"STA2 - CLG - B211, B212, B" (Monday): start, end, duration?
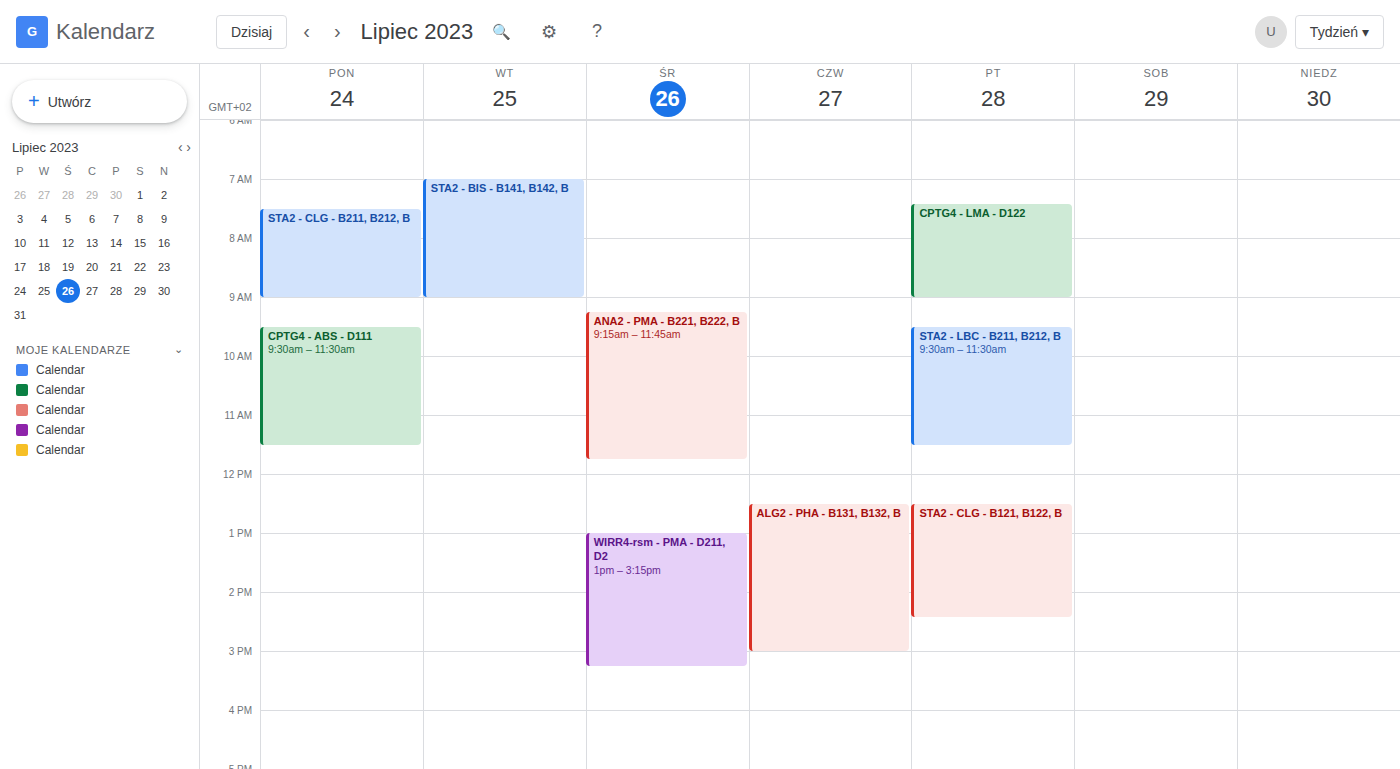
7:30 AM to 9:00 AM, 1 hour 30 minutes